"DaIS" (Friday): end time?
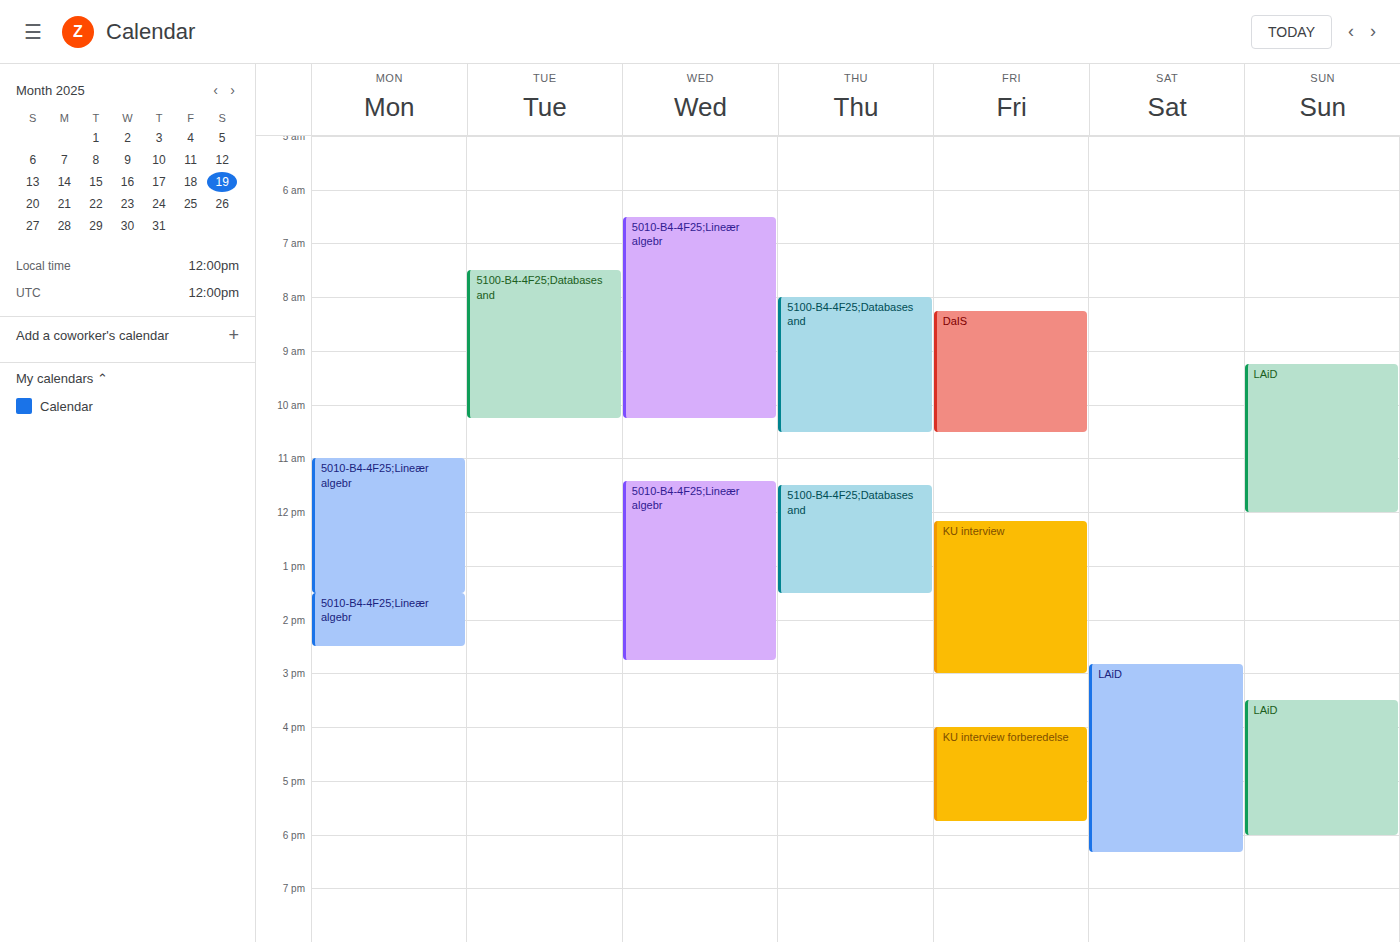
10:30